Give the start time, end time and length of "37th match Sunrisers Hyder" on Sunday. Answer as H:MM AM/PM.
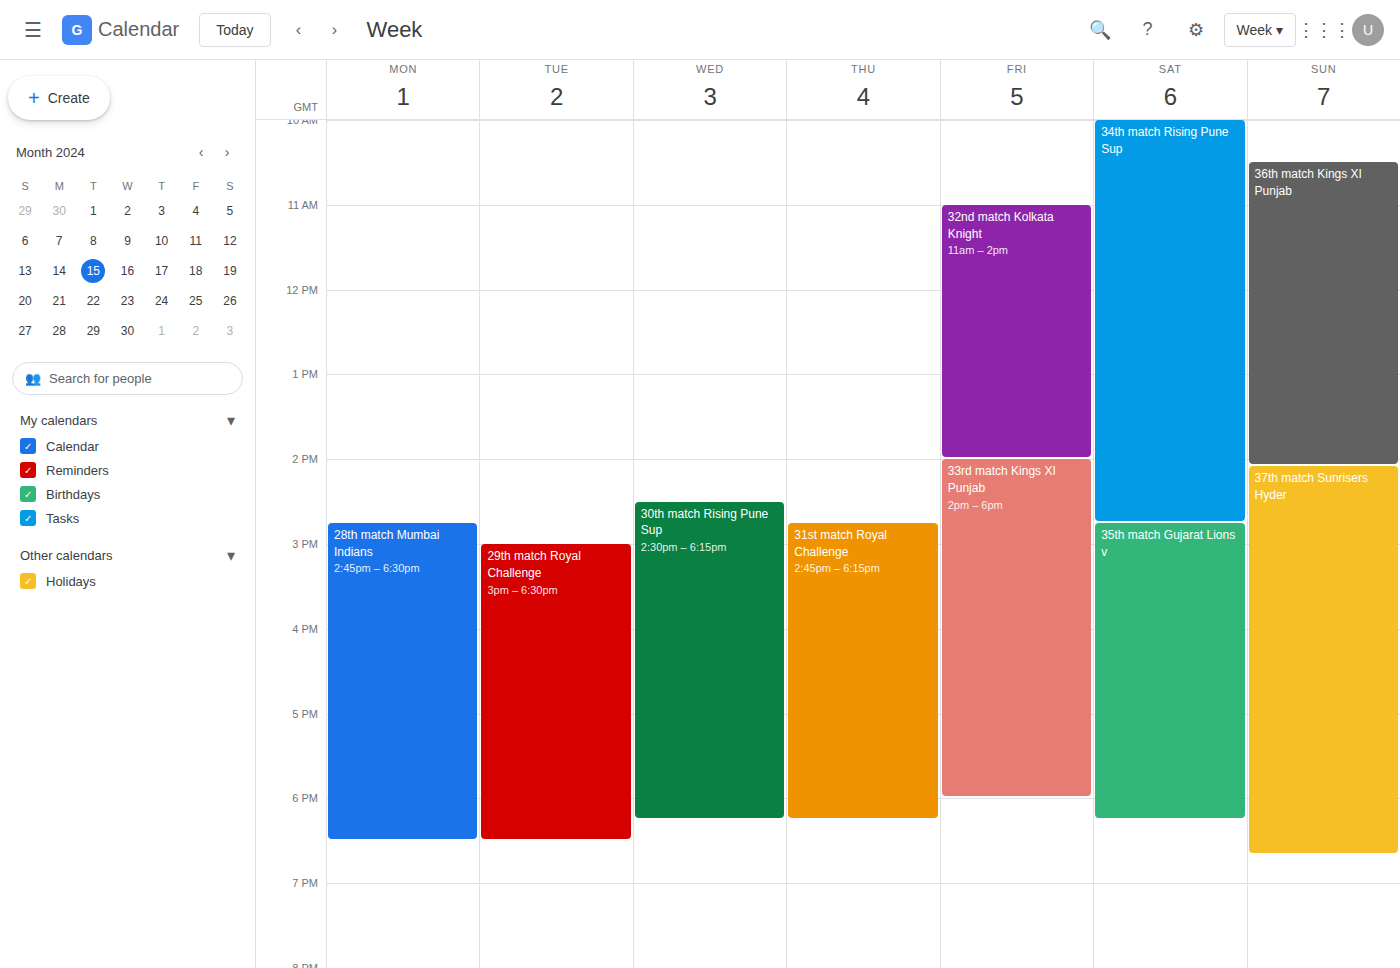
2:05 PM to 6:40 PM, 4 hours 35 minutes